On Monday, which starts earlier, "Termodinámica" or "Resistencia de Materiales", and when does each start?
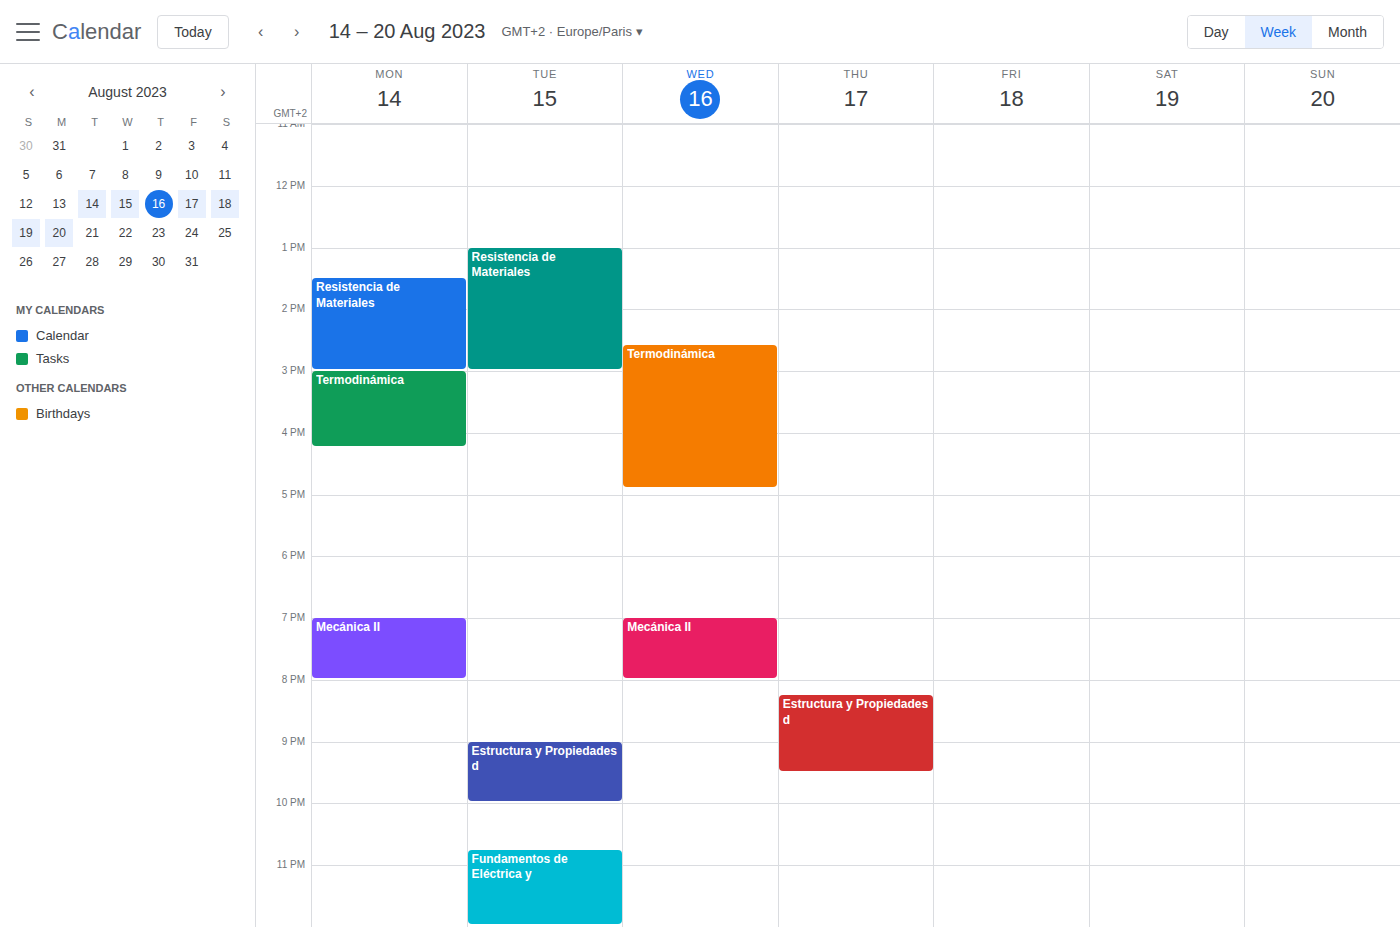
"Resistencia de Materiales" 1:30 PM; "Termodinámica" 3:00 PM.